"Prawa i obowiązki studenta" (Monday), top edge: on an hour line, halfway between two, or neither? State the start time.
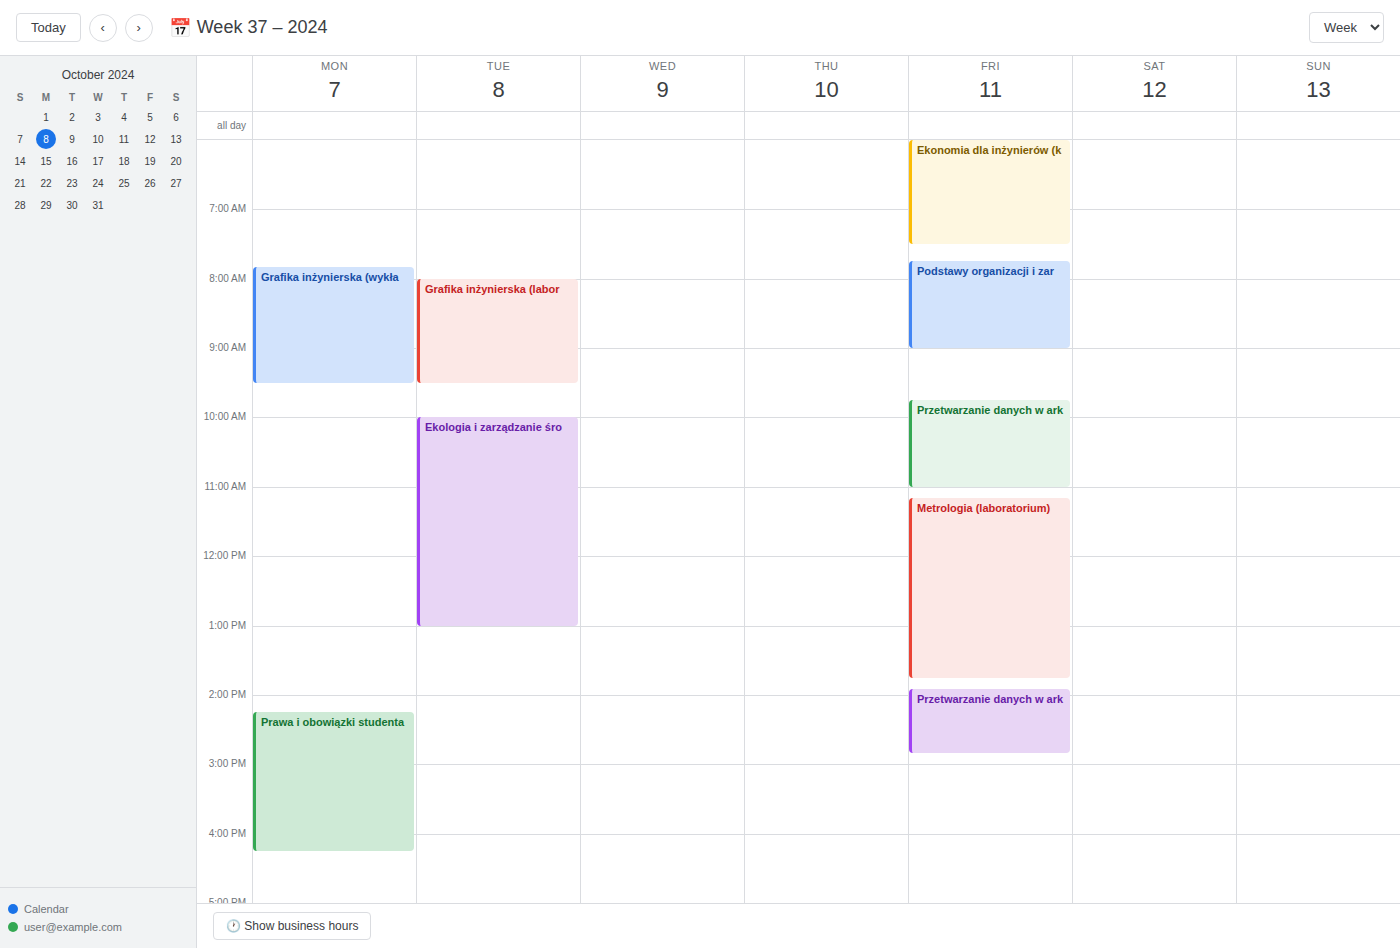
14:15 -- neither: a quarter of the way from the 14:00 line to the 15:00 line.